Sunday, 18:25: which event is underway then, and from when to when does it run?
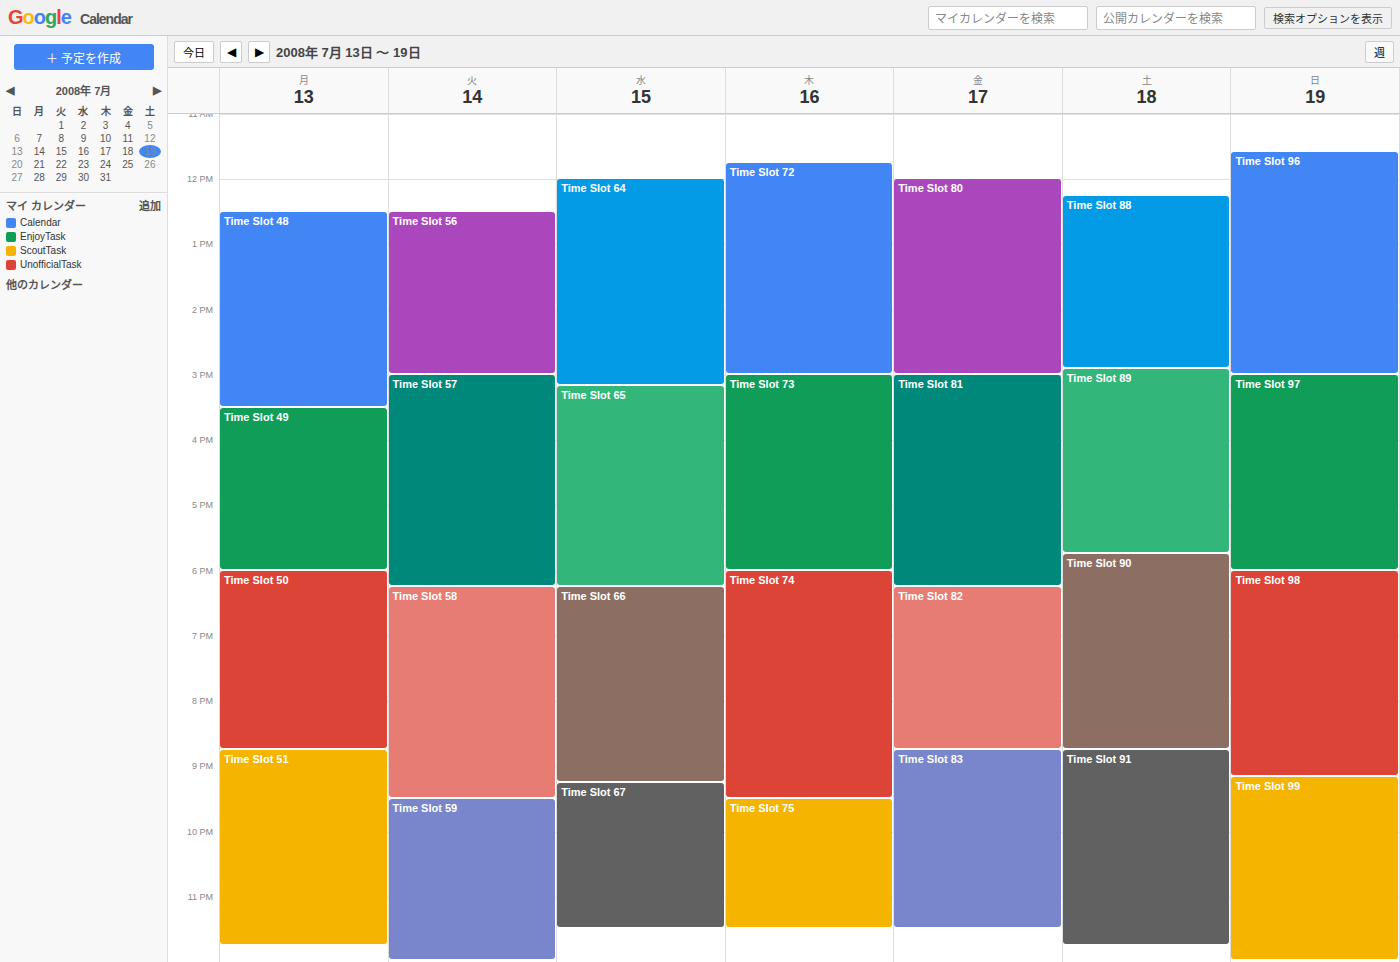
"Time Slot 98", 18:00 to 21:10